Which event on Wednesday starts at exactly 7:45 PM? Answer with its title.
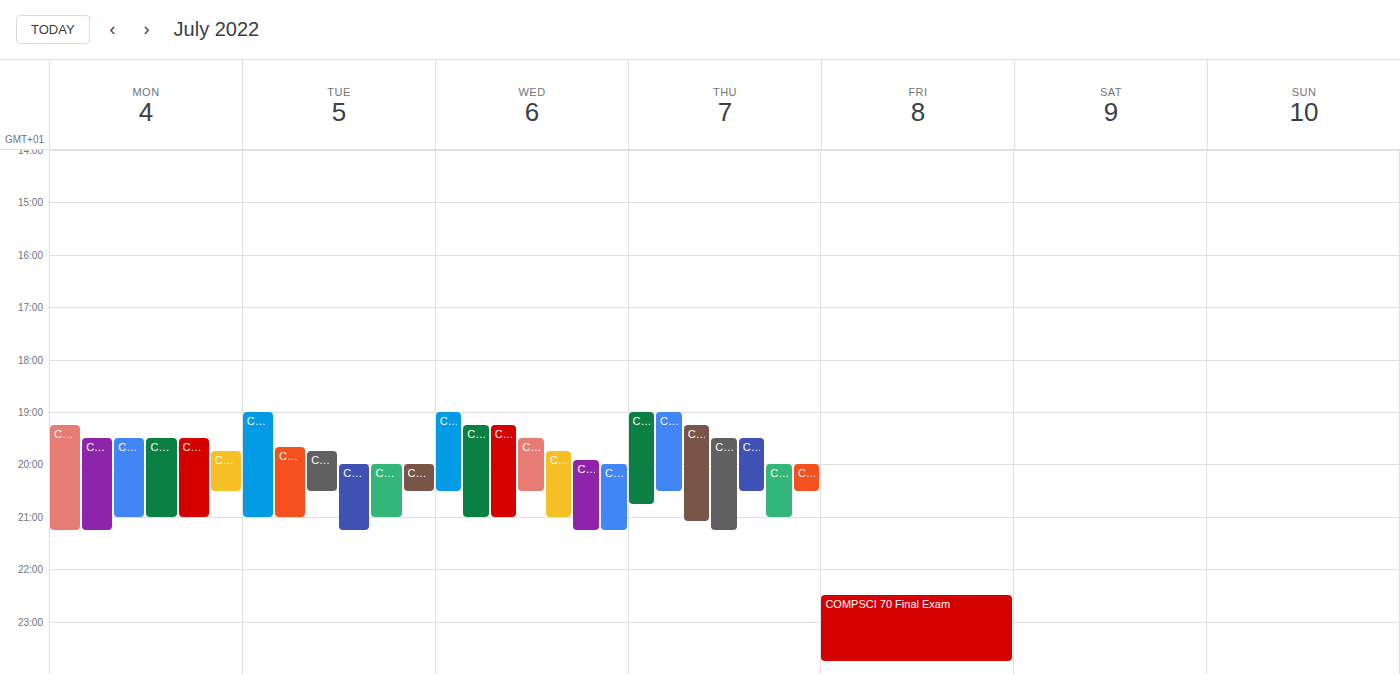
"COMPSCI 70 Lecture 21: Con"